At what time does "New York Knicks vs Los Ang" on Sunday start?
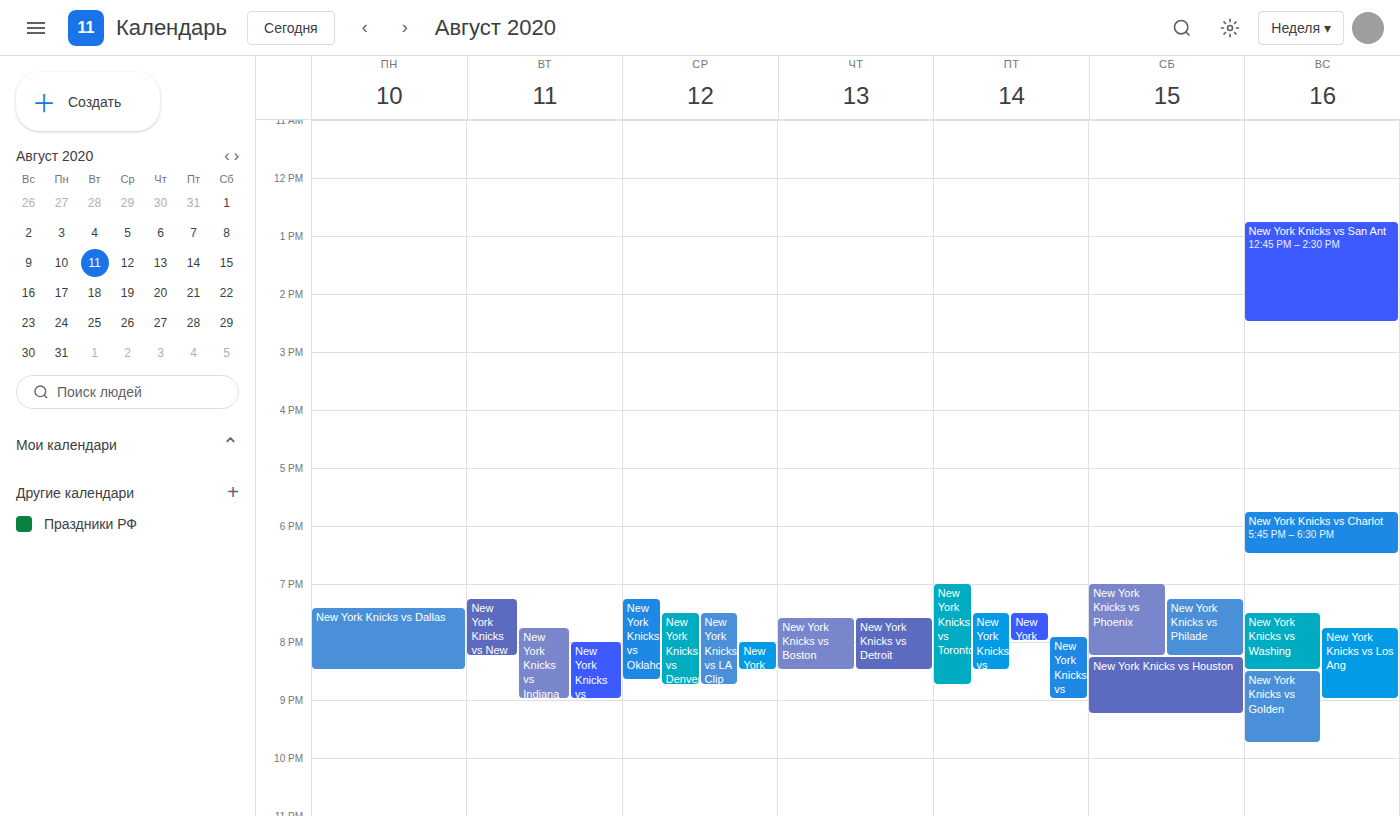
7:45 PM